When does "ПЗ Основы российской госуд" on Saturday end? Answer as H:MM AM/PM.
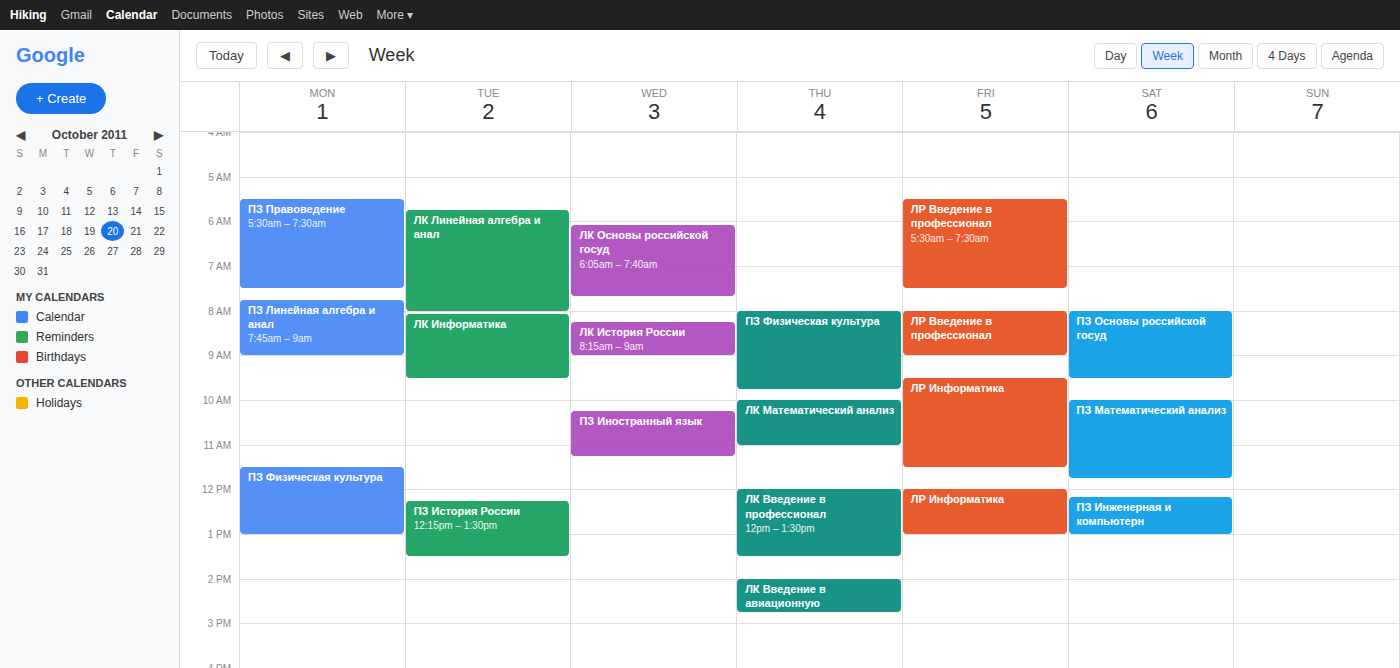
9:30 AM